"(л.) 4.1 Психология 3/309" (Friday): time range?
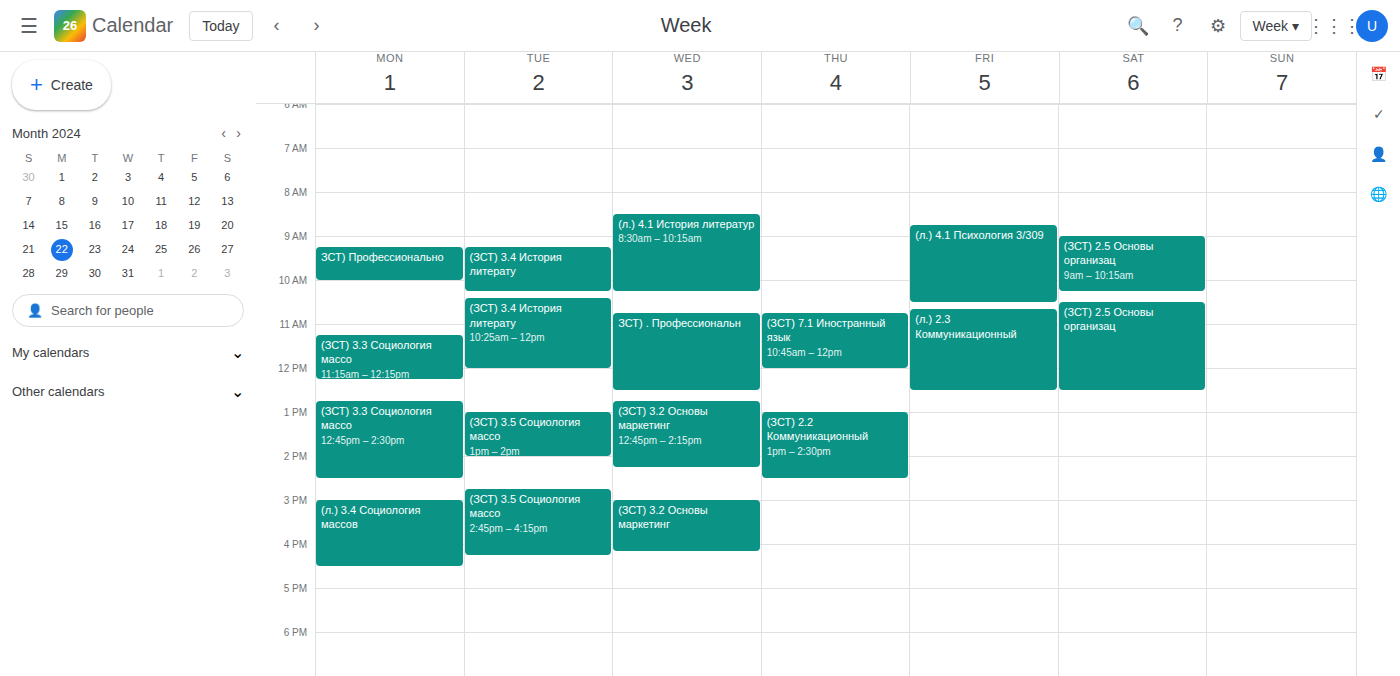
8:45 AM to 10:30 AM